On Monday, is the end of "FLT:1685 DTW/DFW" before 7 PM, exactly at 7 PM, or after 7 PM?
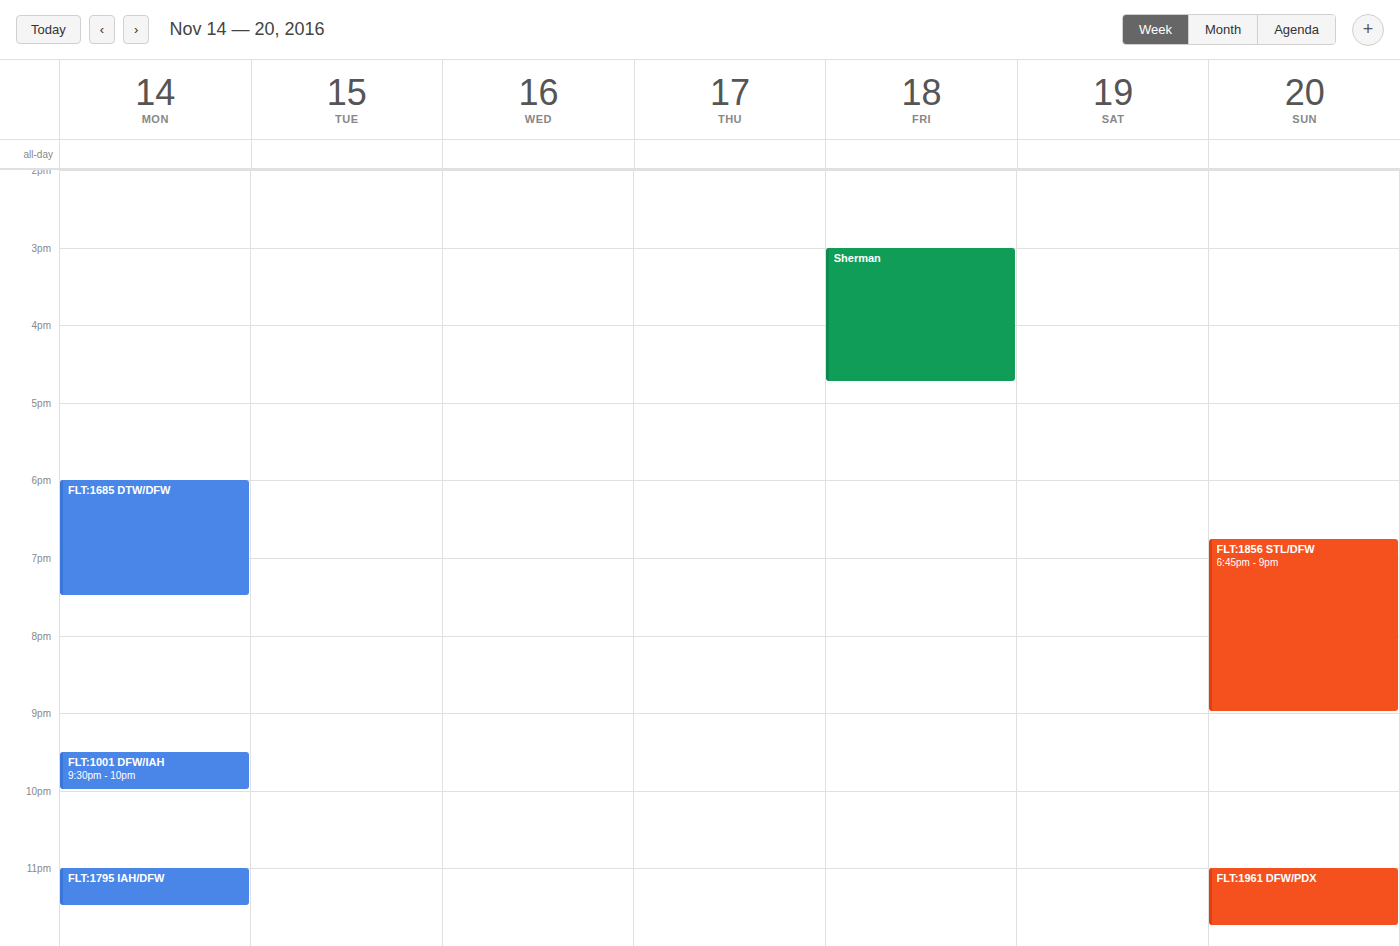
7:30 PM -- after 7 PM, 30 minutes below the 7 PM line.